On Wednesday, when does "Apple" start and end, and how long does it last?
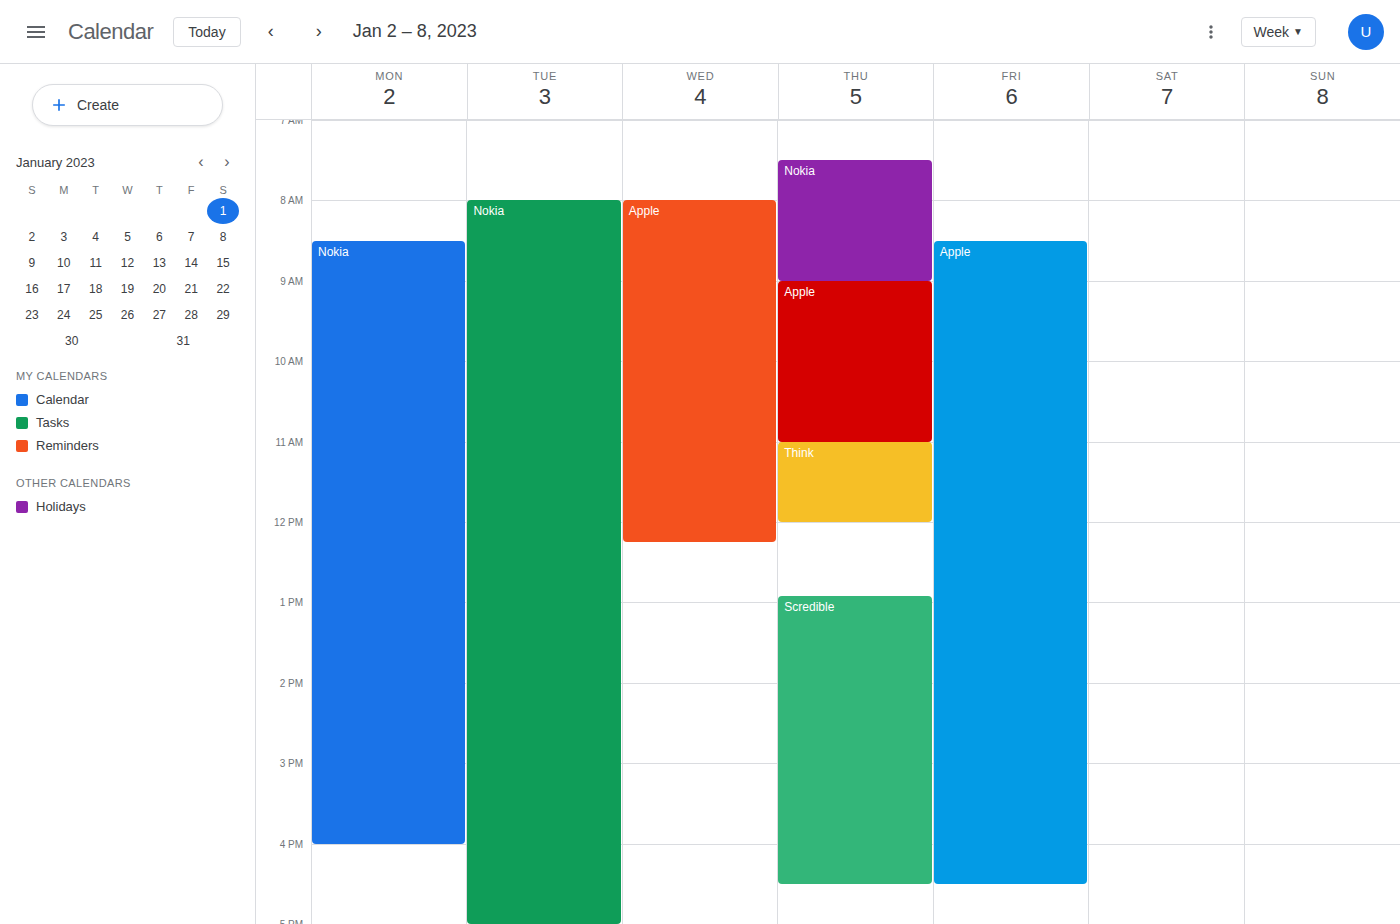
08:00 to 12:15, 4 hours 15 minutes